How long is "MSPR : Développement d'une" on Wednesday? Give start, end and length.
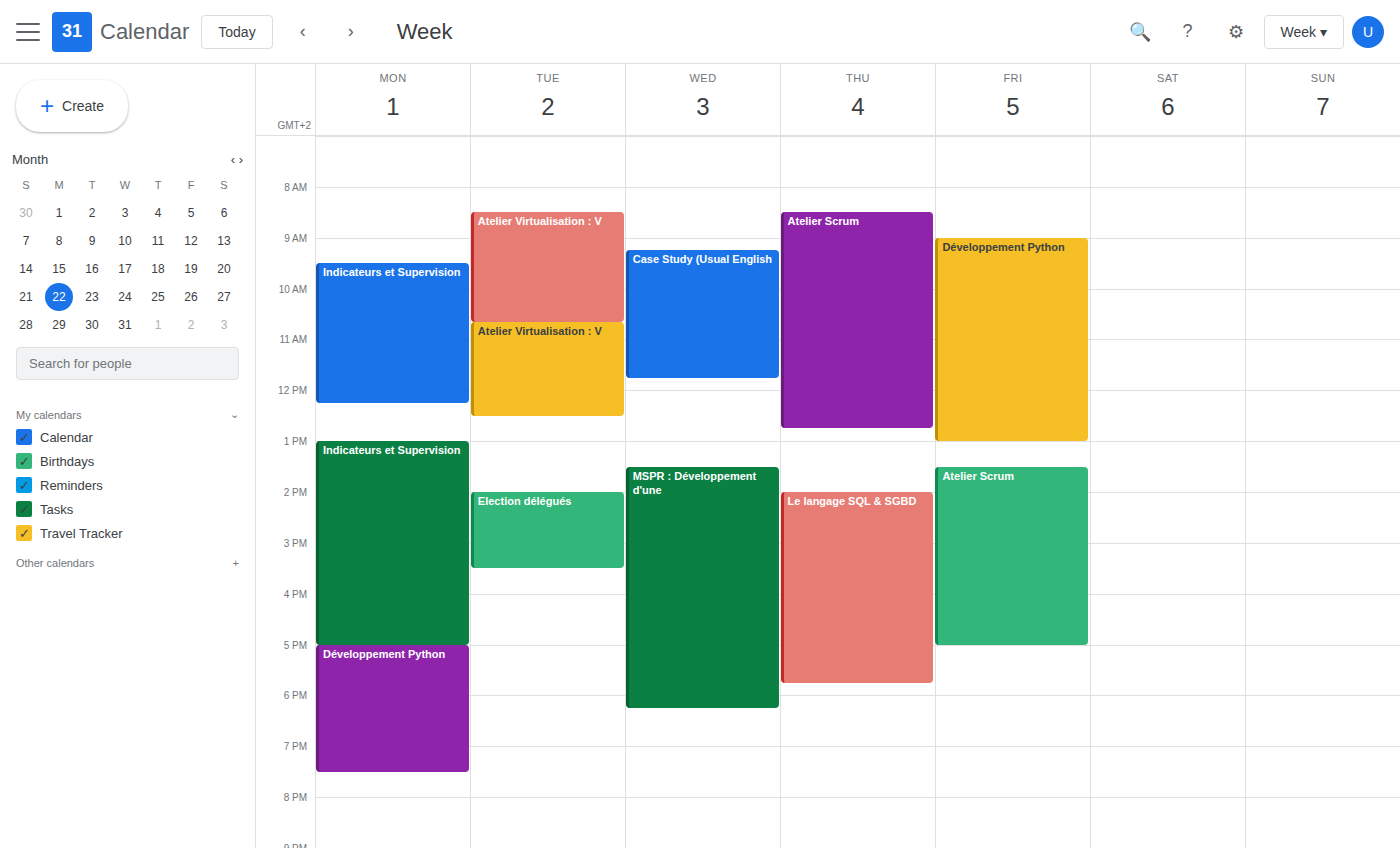
1:30 PM to 6:15 PM, 4 hours 45 minutes